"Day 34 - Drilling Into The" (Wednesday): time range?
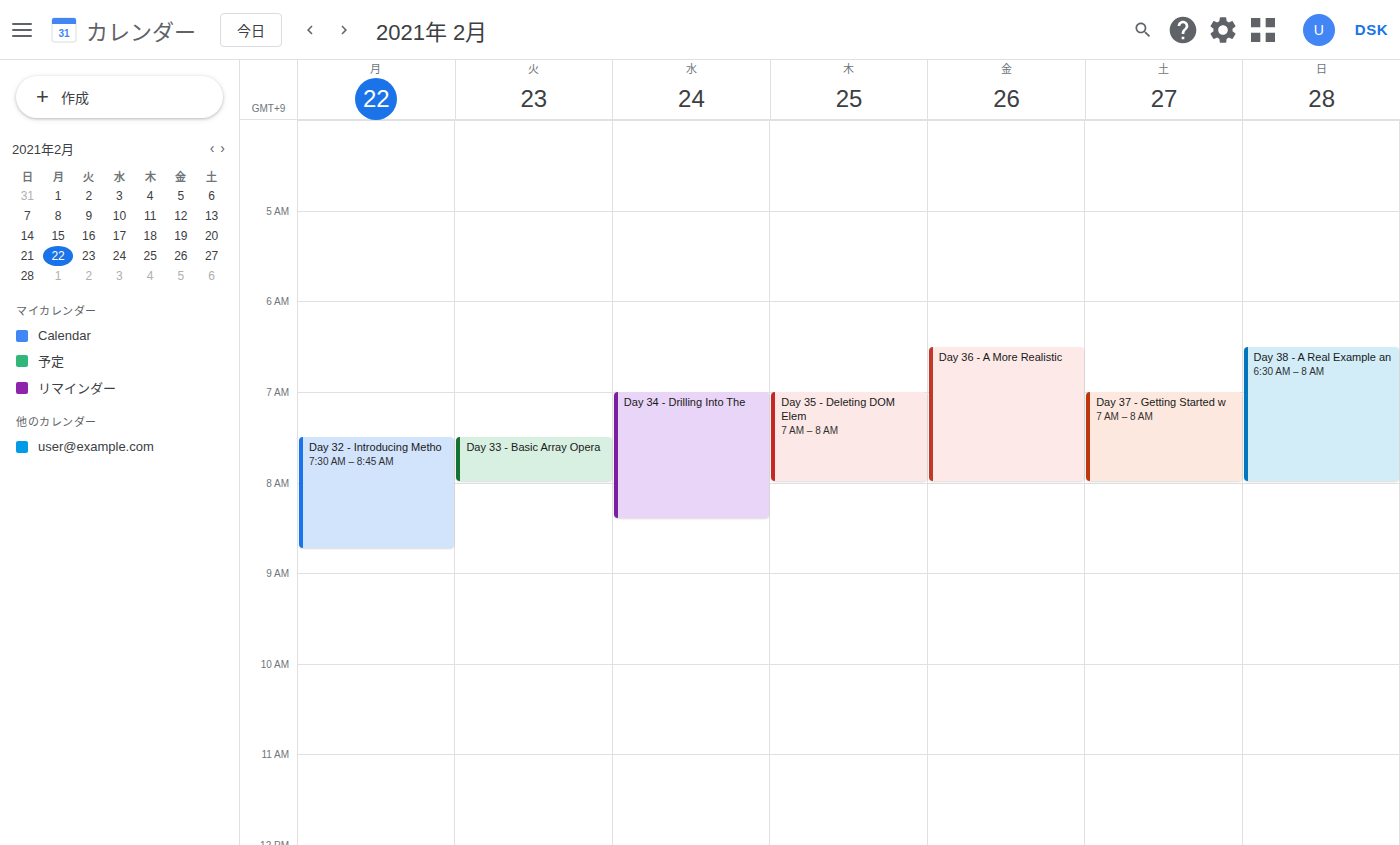
7:00 AM to 8:25 AM